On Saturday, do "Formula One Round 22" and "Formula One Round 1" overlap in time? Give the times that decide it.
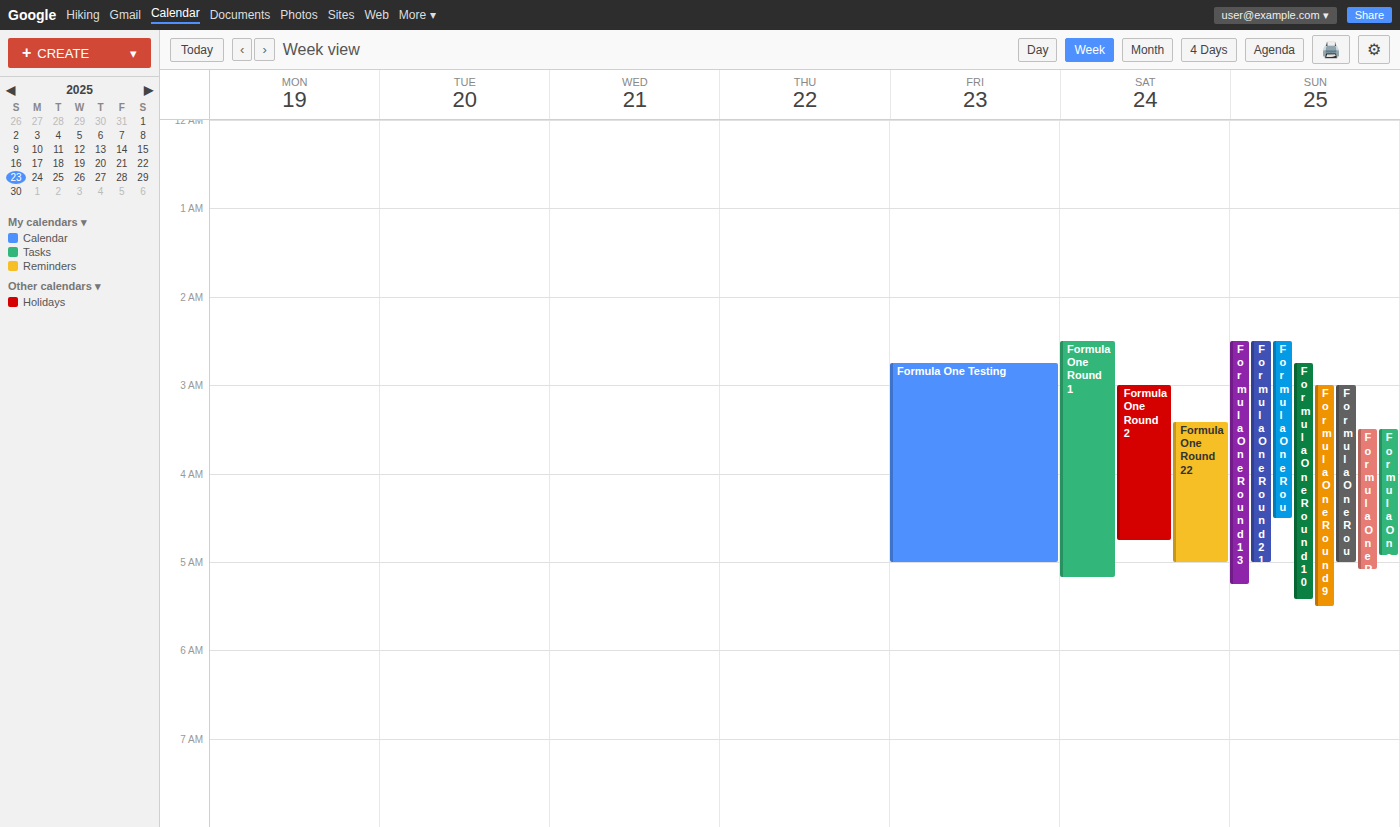
"Formula One Round 22" runs 3:25 AM to 5:00 AM, inside "Formula One Round 1" -- they overlap.